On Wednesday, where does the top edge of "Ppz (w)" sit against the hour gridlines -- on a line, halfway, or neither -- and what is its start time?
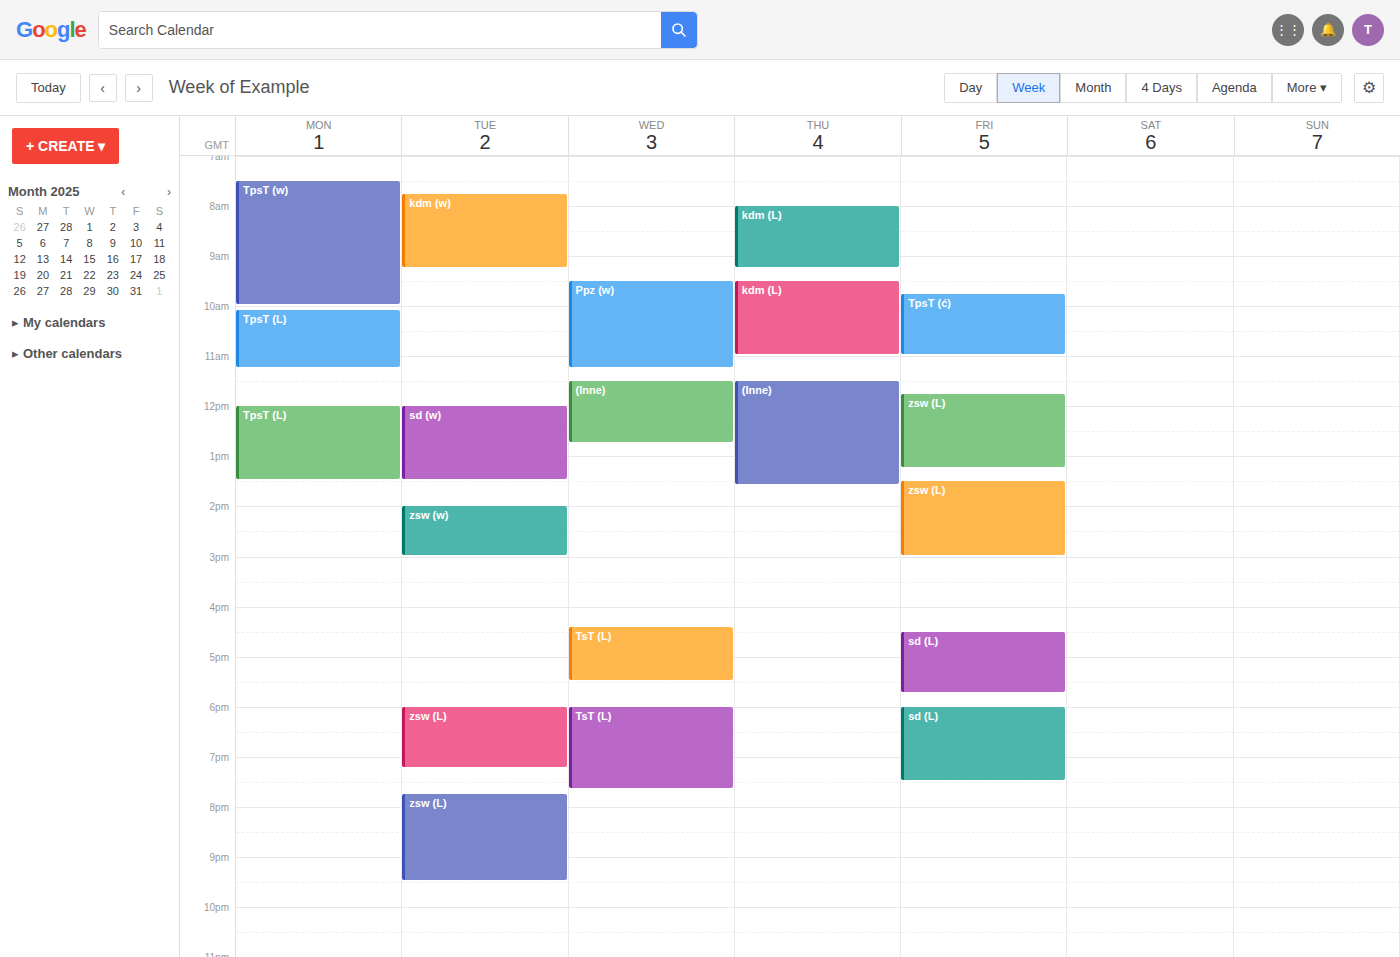
9:30 AM -- halfway between the 9 AM and 10 AM lines.